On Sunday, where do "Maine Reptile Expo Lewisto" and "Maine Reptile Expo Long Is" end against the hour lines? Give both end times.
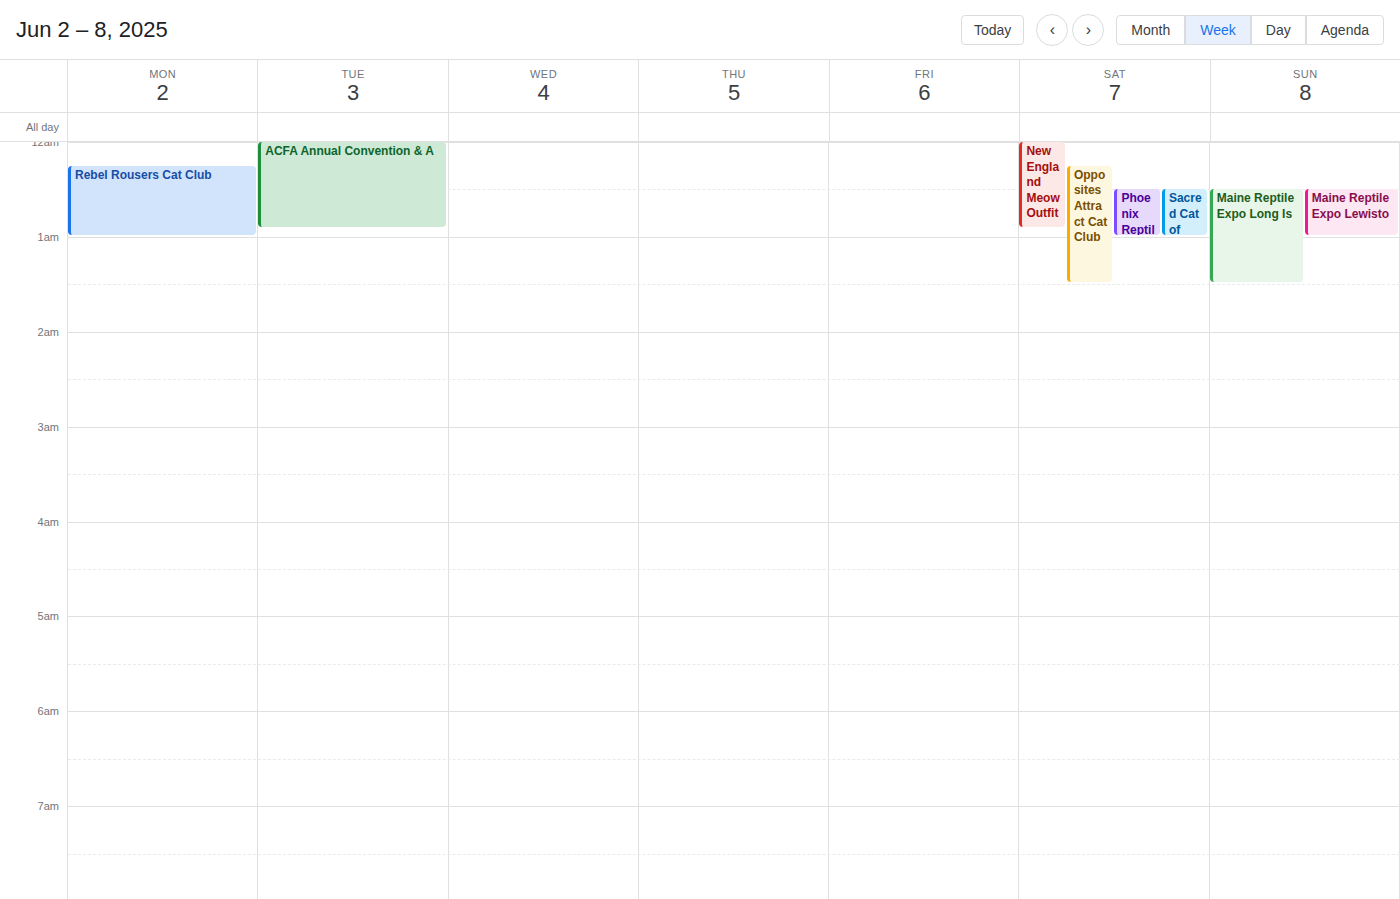
"Maine Reptile Expo Lewisto": 1:00 AM, exactly on the 1 AM line. "Maine Reptile Expo Long Is": 1:30 AM, halfway between the 1 AM and 2 AM lines.